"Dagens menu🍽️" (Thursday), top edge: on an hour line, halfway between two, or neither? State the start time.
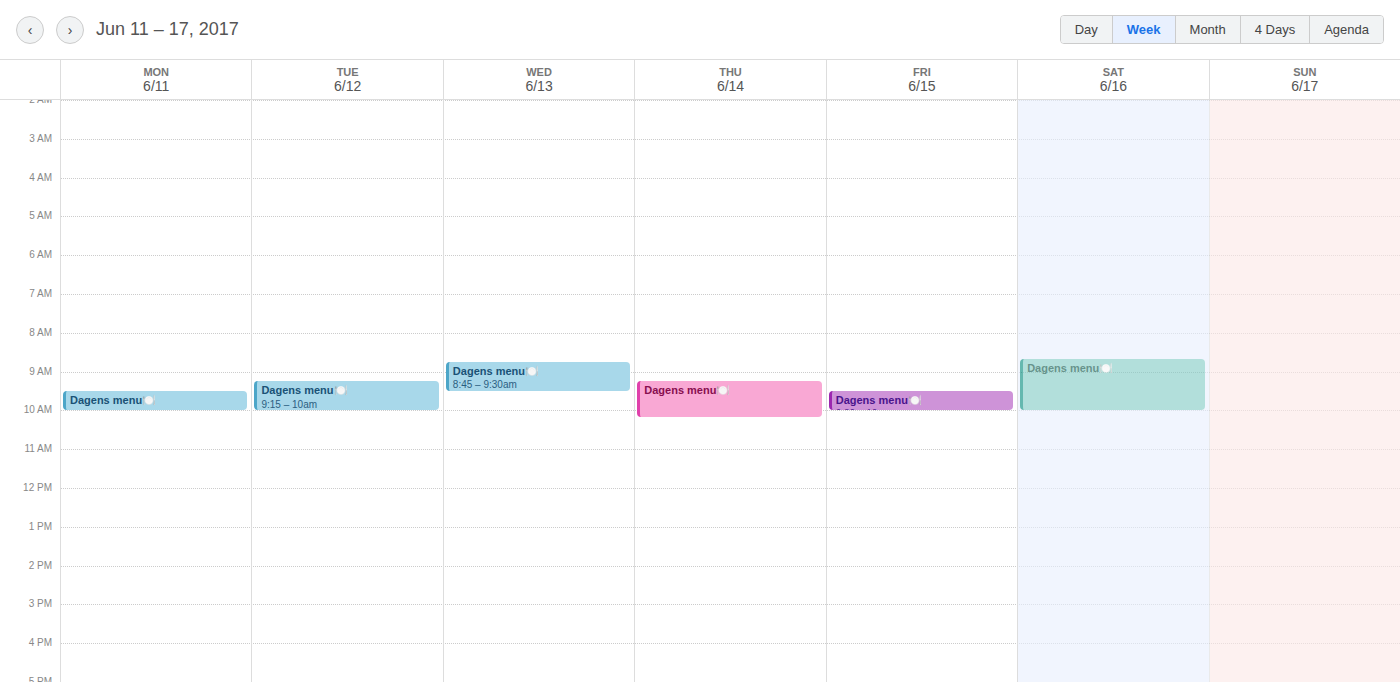
9:15 AM -- neither: a quarter of the way from the 9 AM line to the 10 AM line.